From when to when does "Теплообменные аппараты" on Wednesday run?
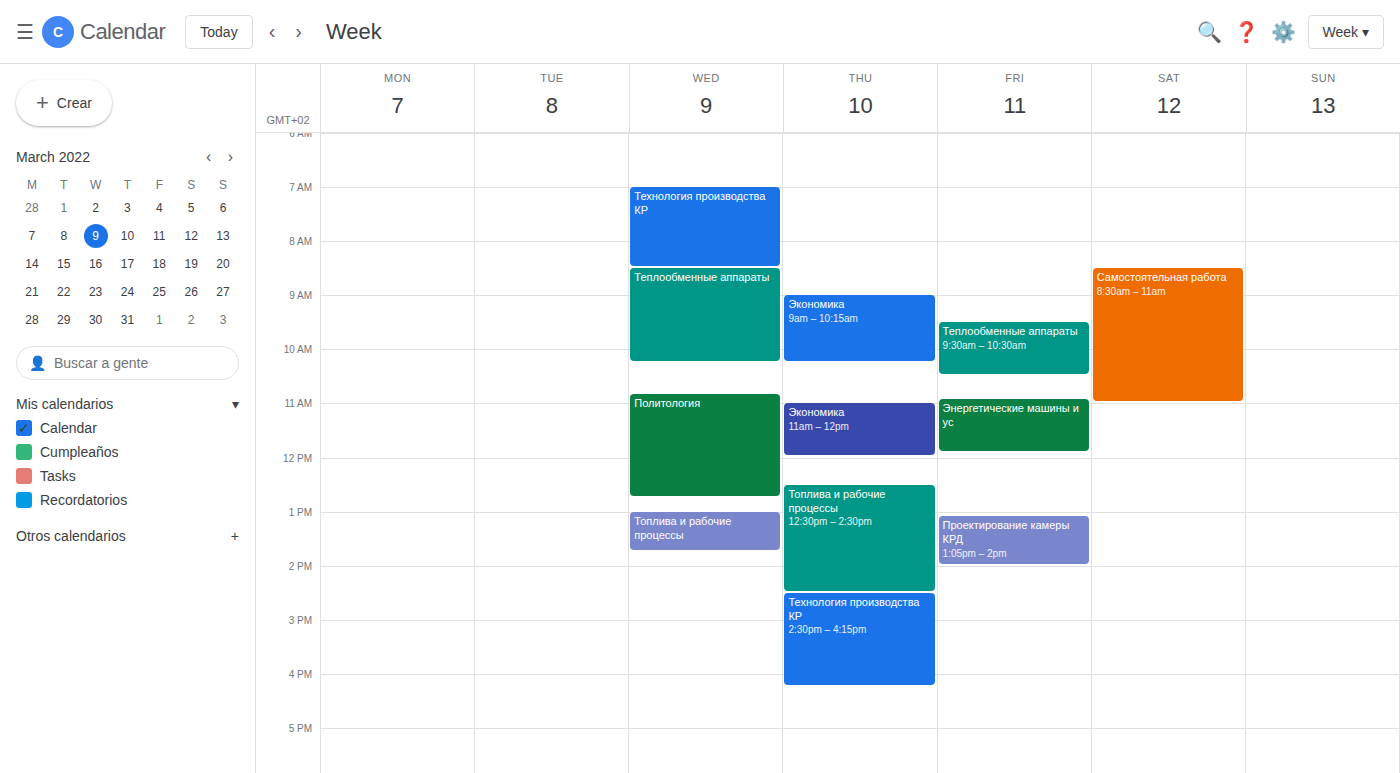
08:30 to 10:15